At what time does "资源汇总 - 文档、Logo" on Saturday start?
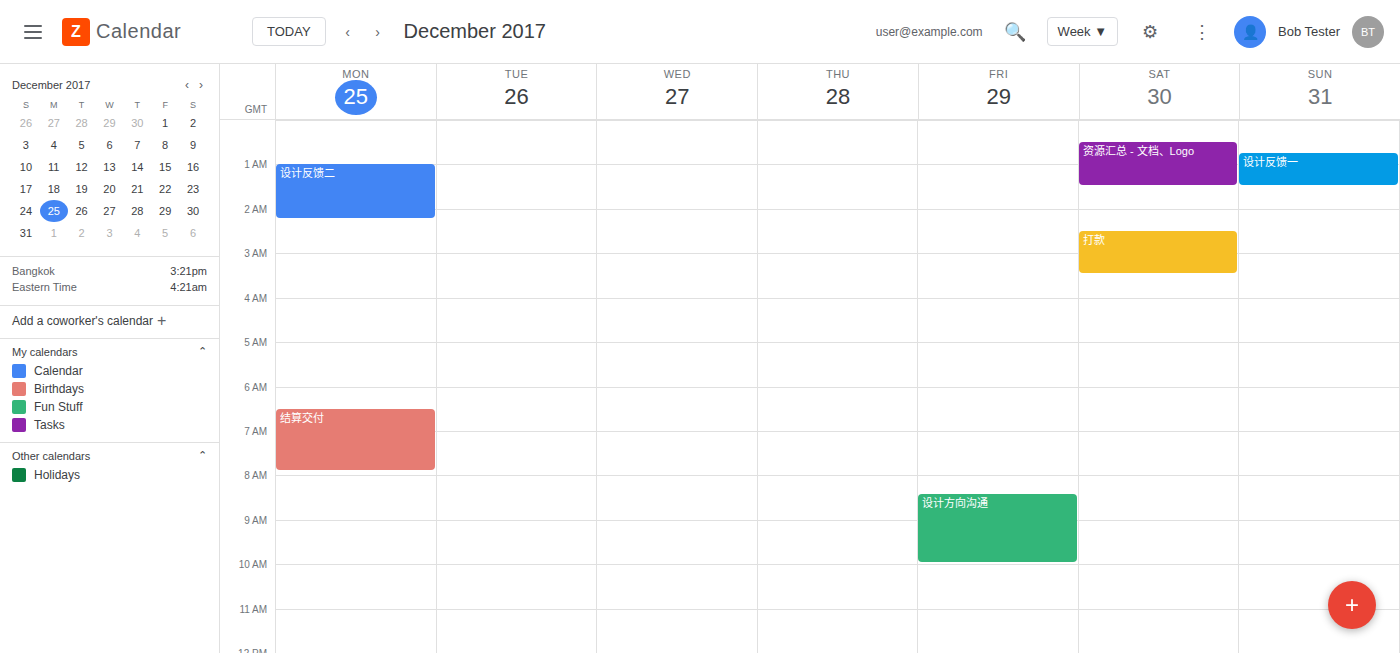
00:30